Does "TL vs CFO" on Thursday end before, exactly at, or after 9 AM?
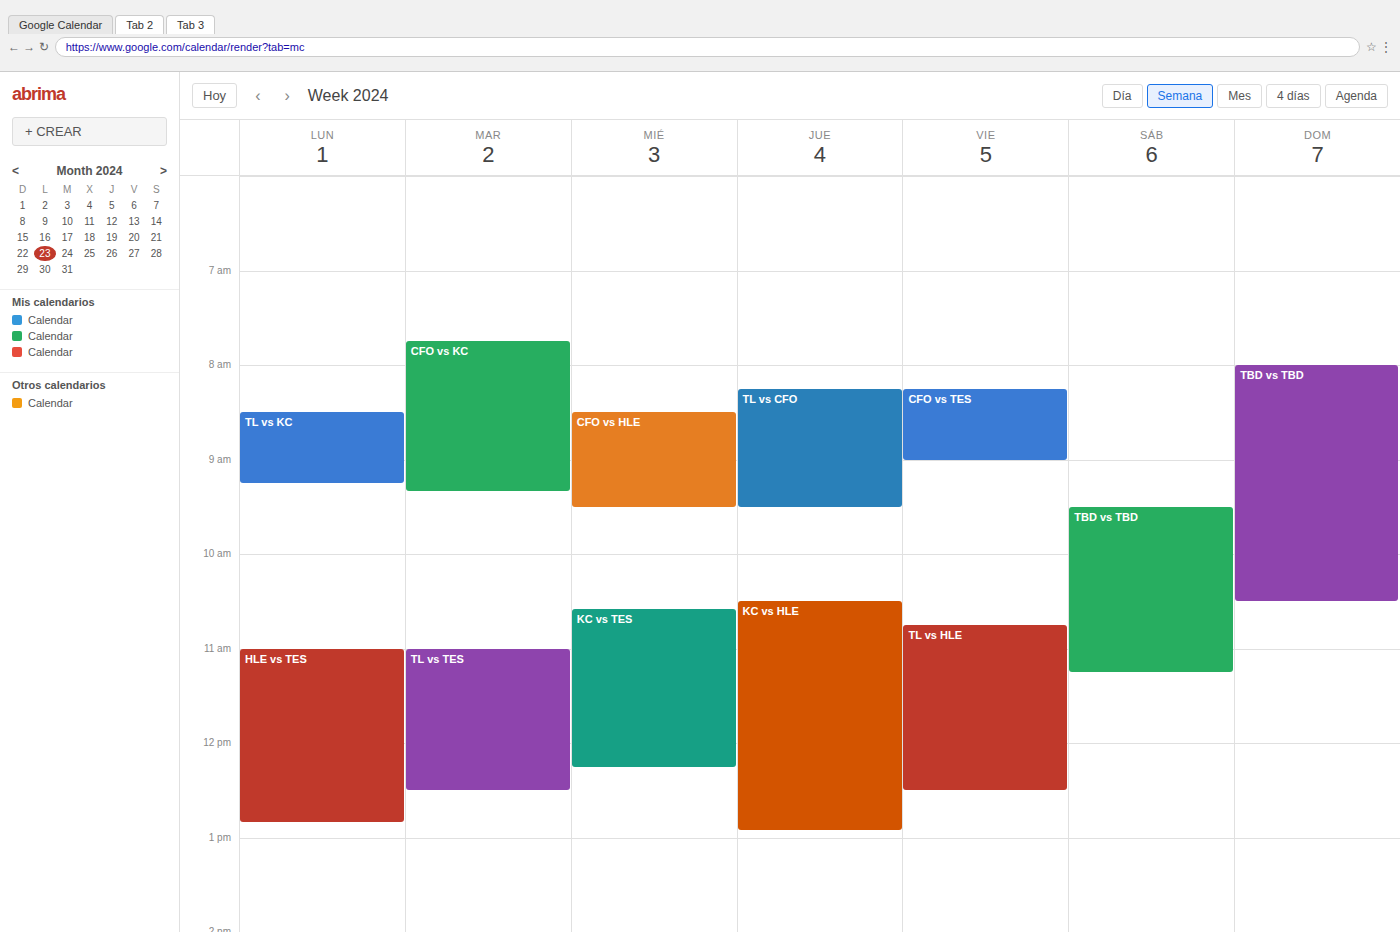
9:30 AM -- after 9 AM, 30 minutes below the 9 AM line.